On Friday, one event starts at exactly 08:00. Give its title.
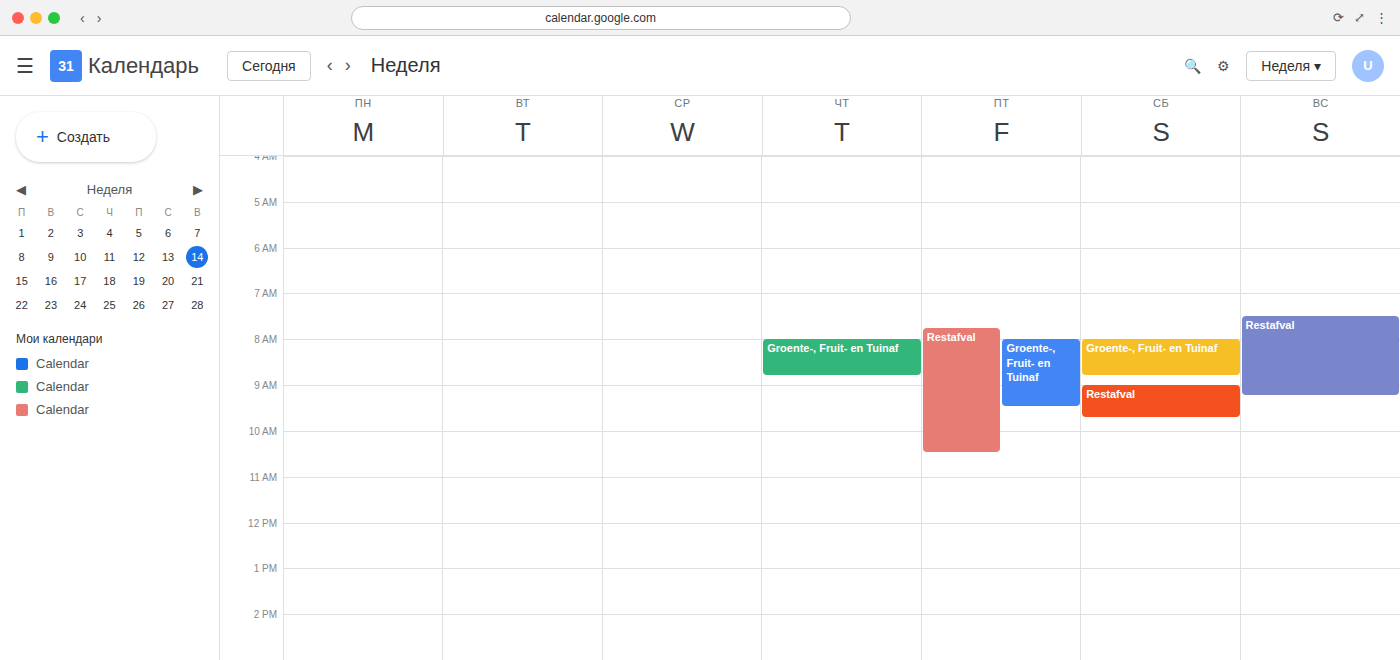
"Groente-, Fruit- en Tuinaf"